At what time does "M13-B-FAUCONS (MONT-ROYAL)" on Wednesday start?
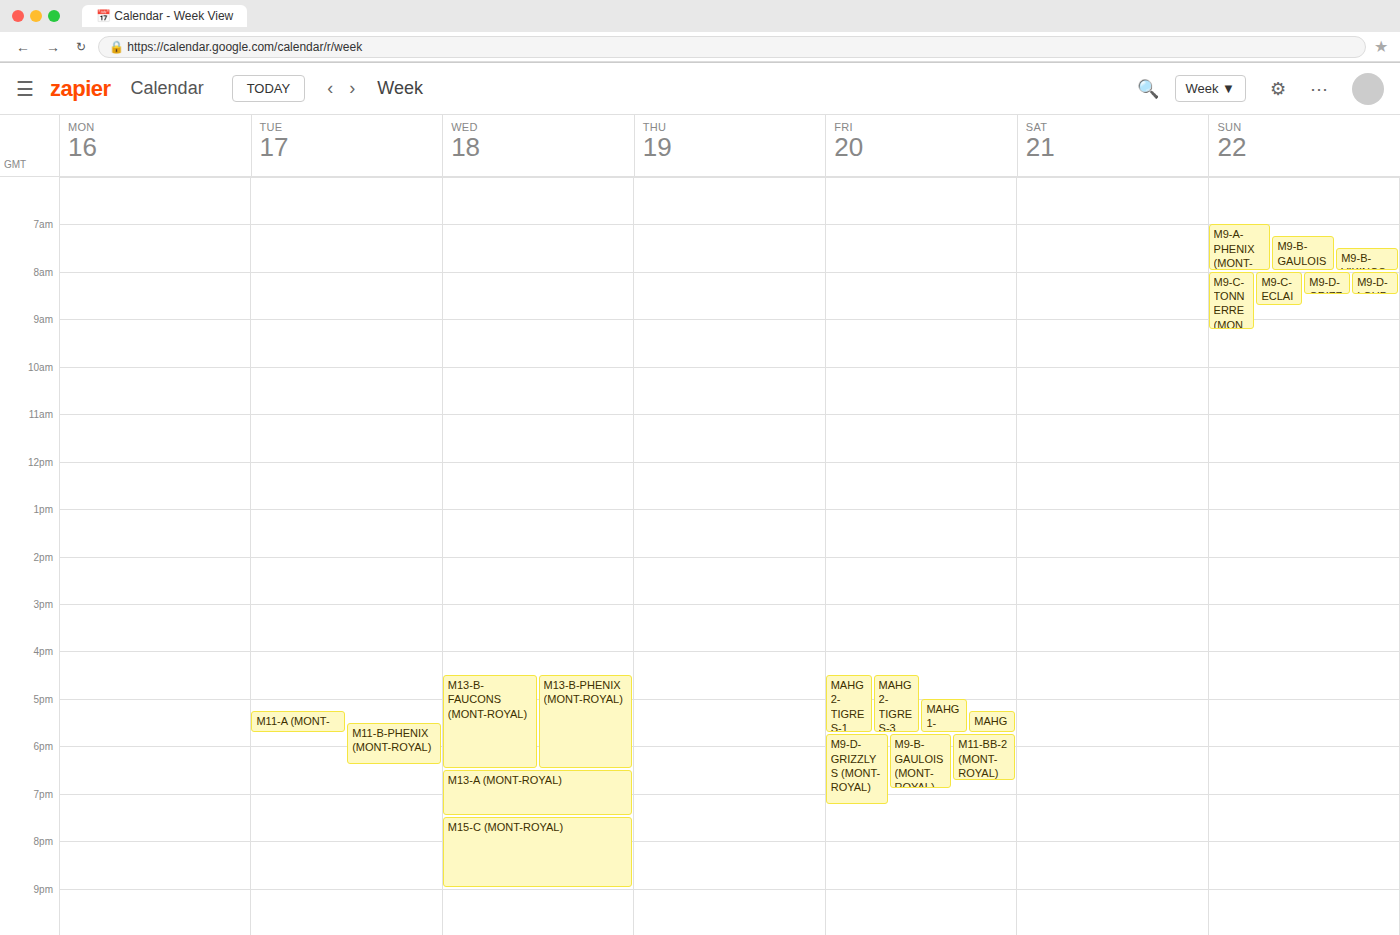
4:30 PM